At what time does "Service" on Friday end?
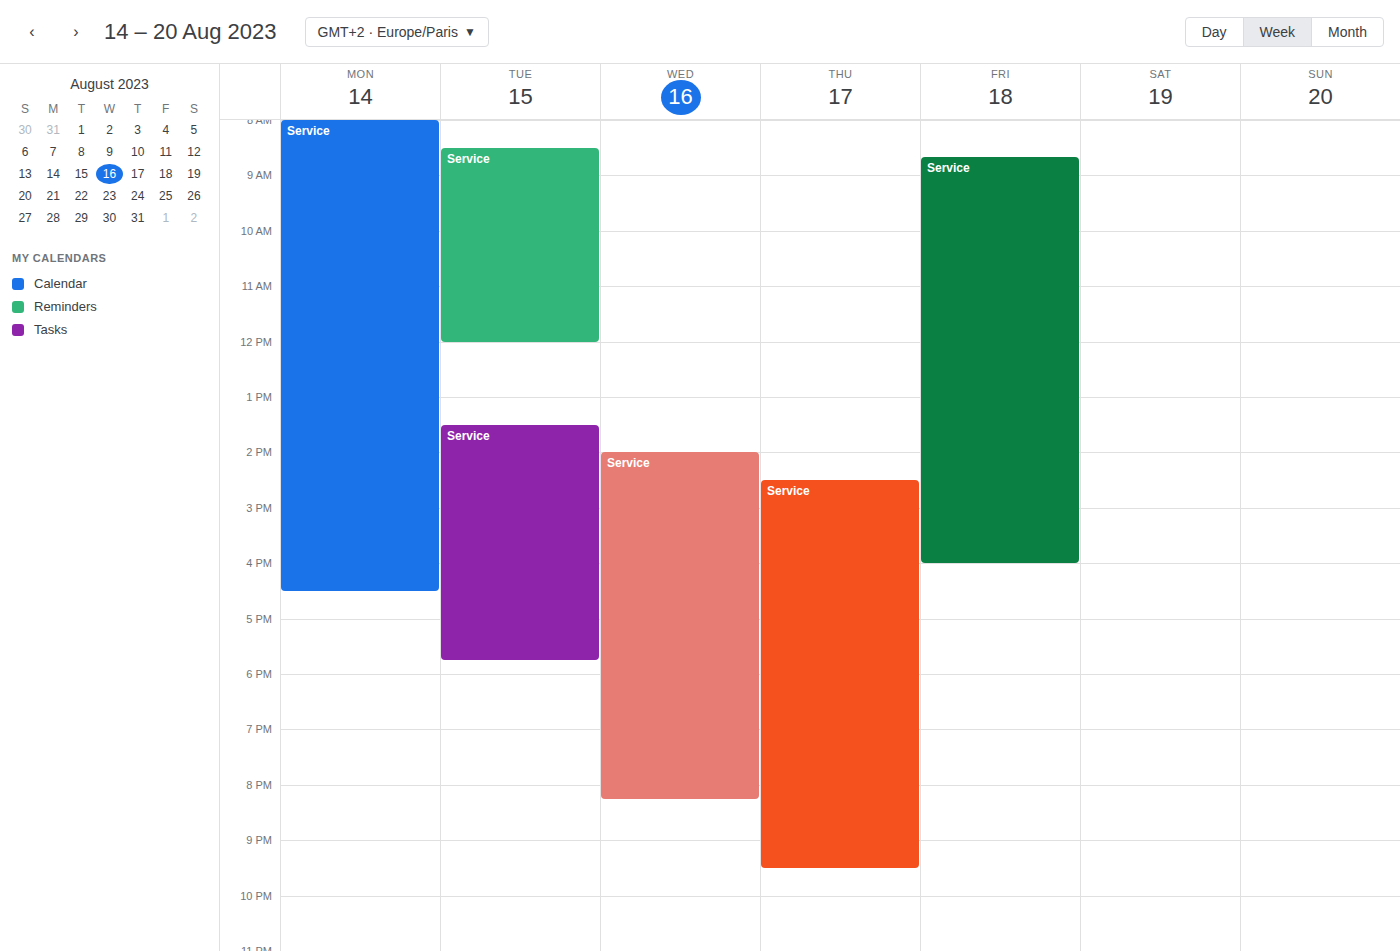
4:00 PM